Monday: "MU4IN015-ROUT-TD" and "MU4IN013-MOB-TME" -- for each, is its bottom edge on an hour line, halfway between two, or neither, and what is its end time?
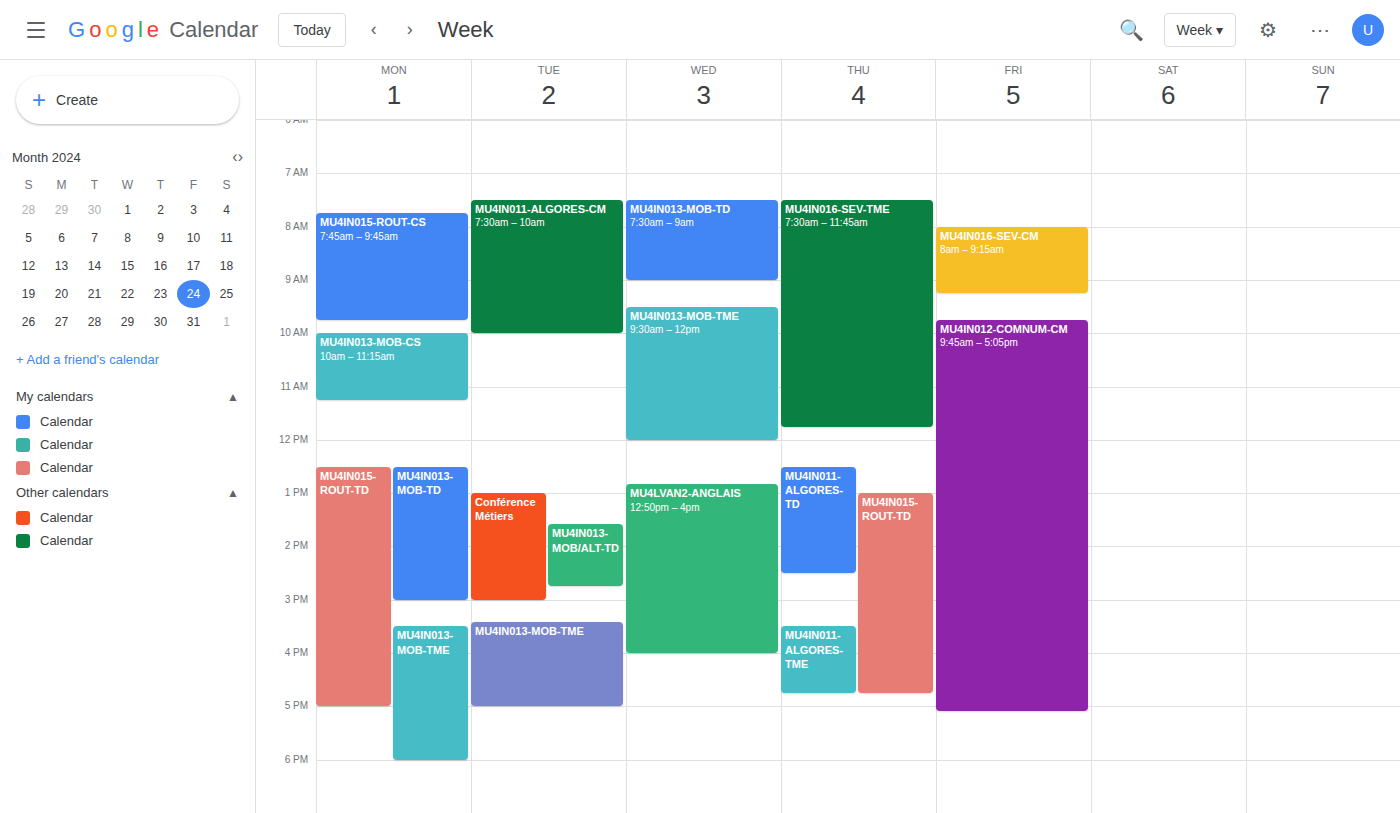
"MU4IN015-ROUT-TD": 5:00 PM, exactly on the 5 PM line. "MU4IN013-MOB-TME": 6:00 PM, exactly on the 6 PM line.